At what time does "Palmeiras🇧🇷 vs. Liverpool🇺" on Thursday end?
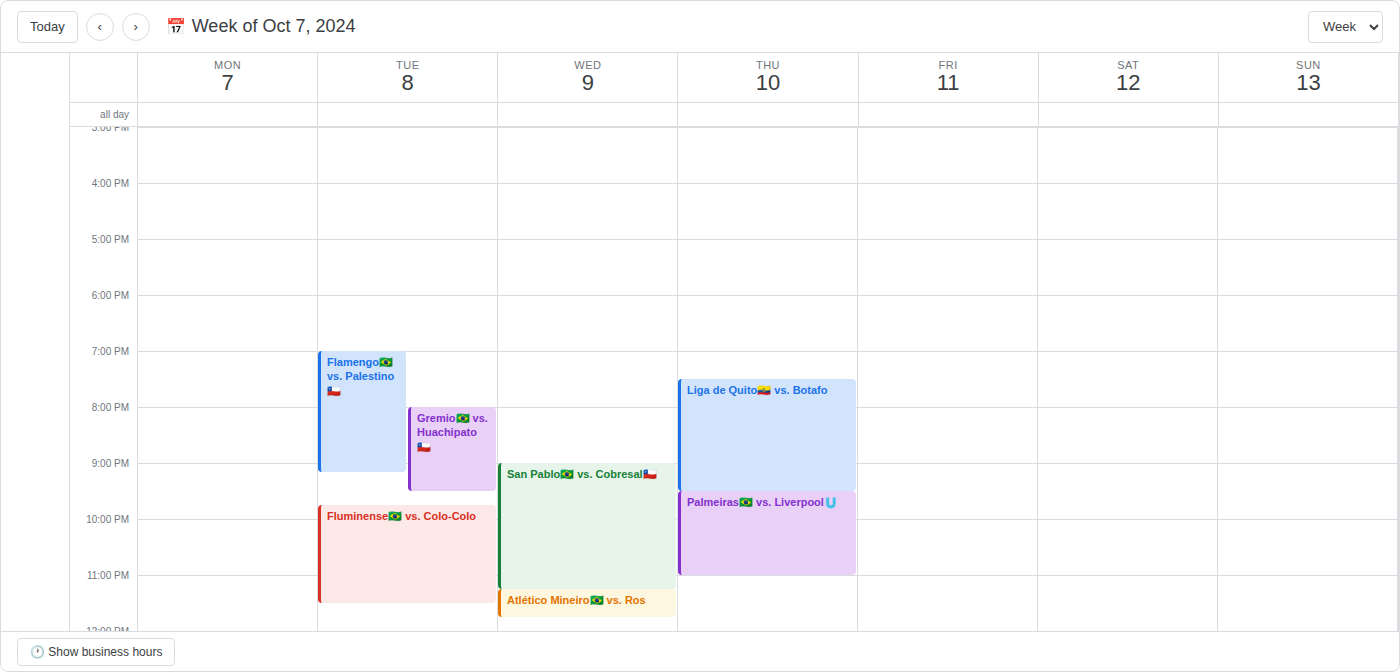
11:00 PM